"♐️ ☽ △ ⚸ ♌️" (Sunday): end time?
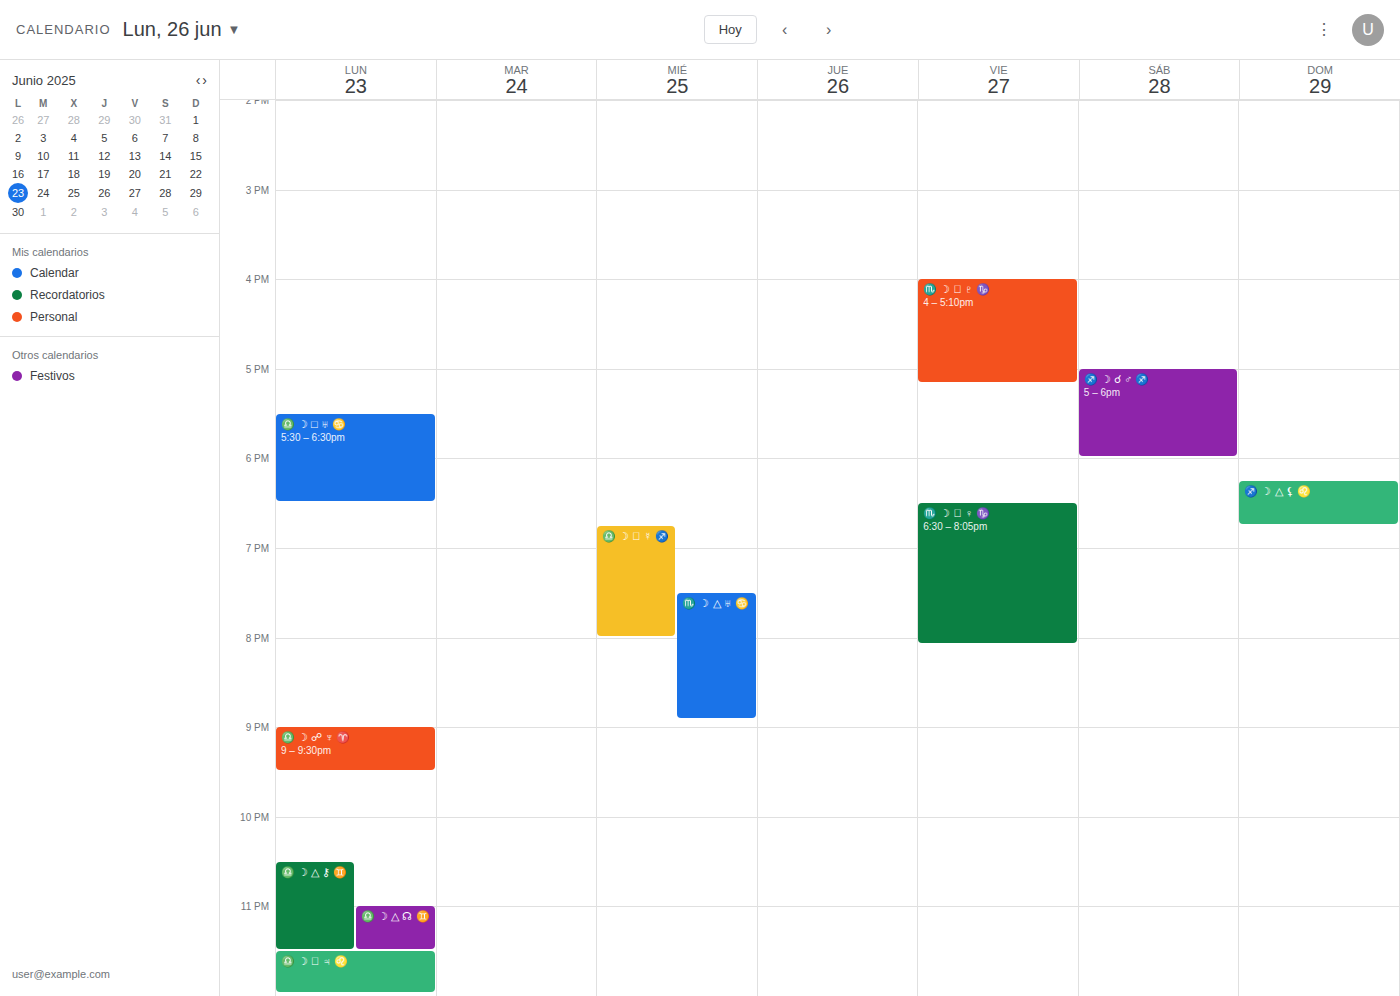
18:45